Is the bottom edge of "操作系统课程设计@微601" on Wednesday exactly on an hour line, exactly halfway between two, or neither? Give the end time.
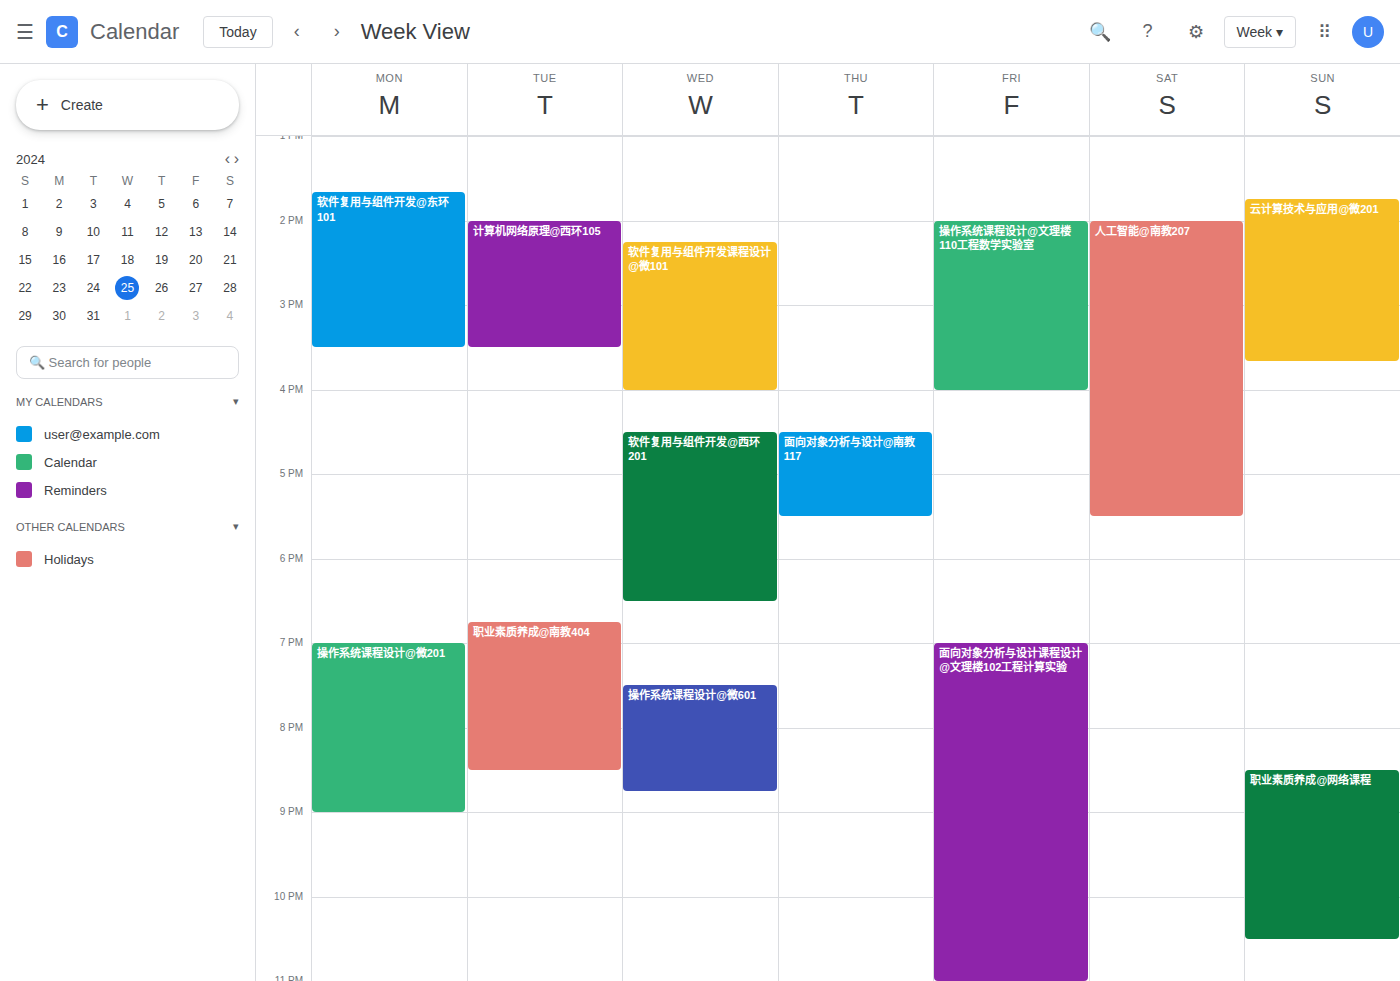
8:45 PM -- neither: three quarters of the way from the 8 PM line to the 9 PM line.